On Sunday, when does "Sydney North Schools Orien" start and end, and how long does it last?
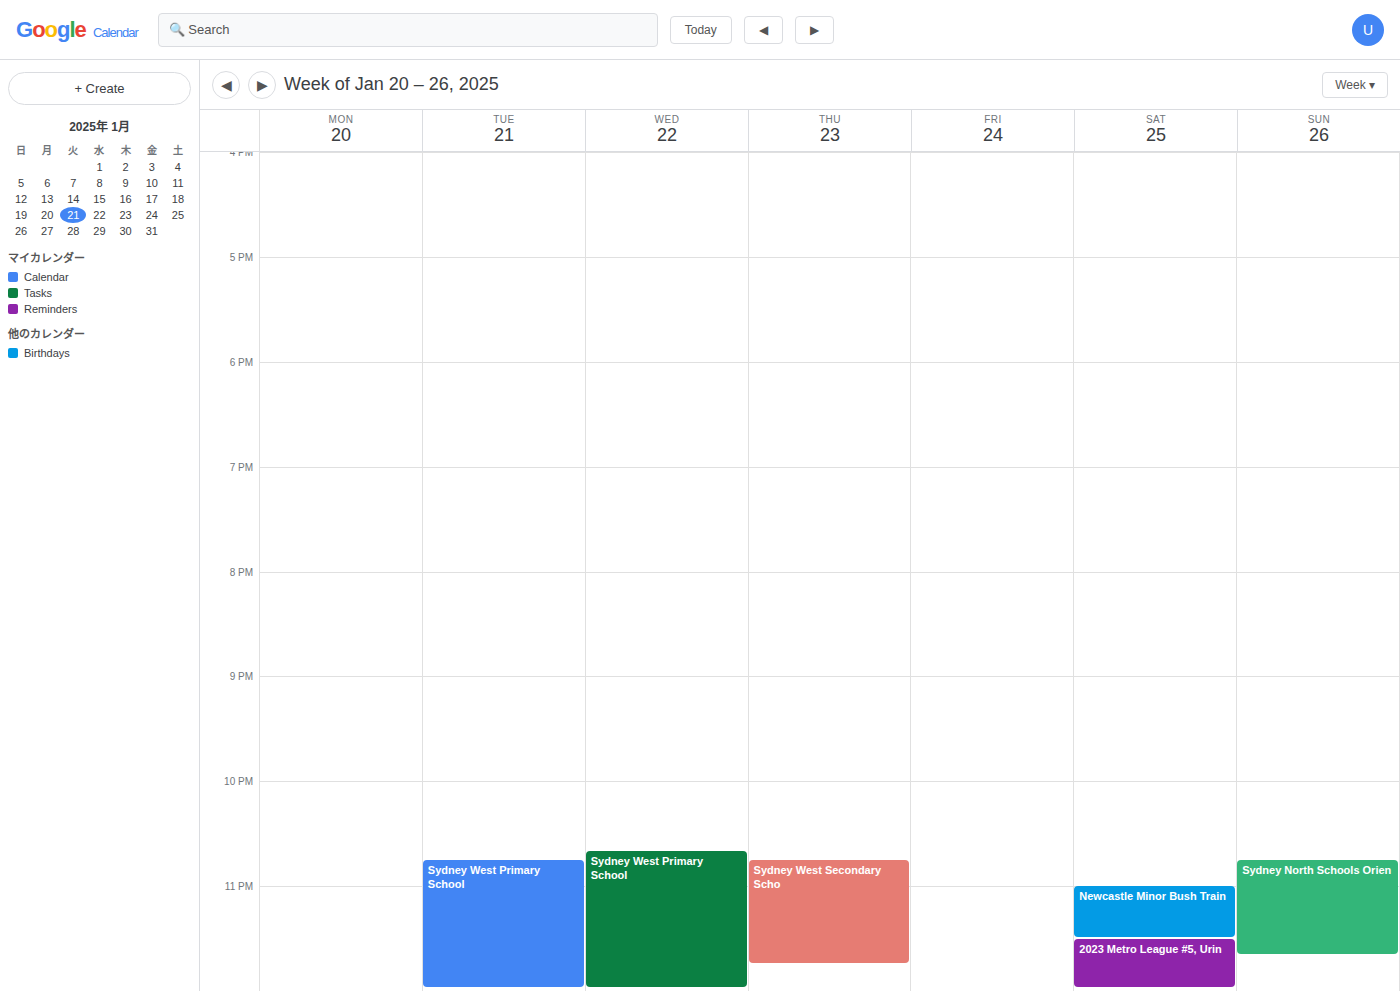
10:45 PM to 11:40 PM, 55 minutes